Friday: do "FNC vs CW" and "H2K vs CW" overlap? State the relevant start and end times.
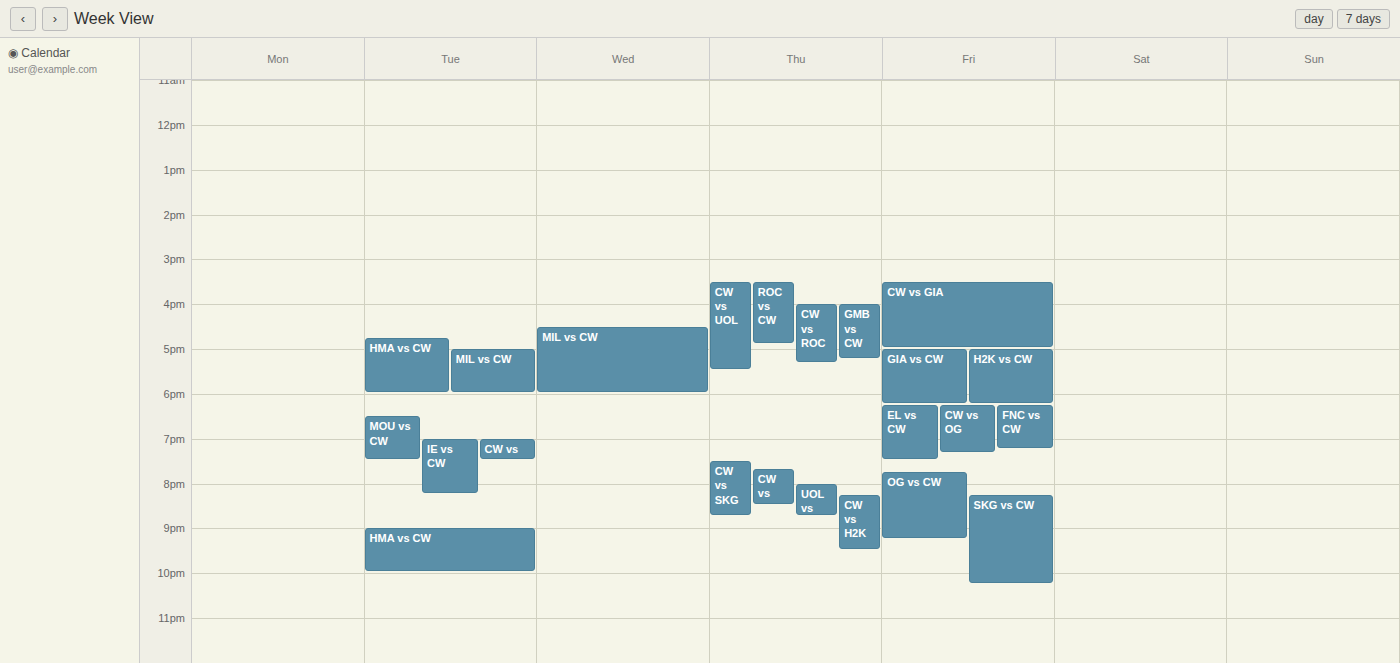
"H2K vs CW" ends at 18:15, exactly when "FNC vs CW" starts -- they touch but do not overlap.